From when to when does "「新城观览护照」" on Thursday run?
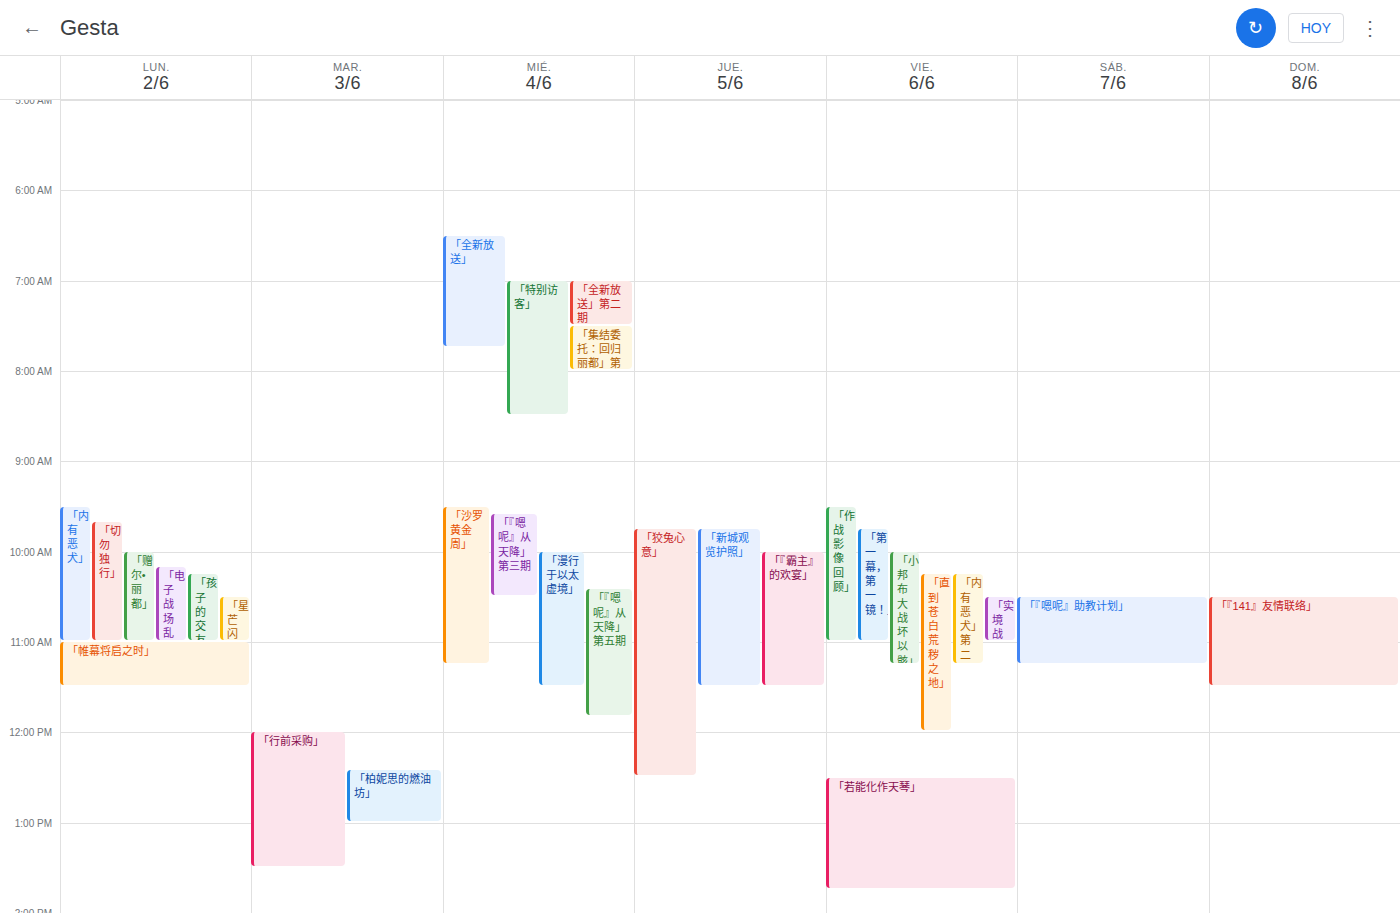
9:45 AM to 11:30 AM